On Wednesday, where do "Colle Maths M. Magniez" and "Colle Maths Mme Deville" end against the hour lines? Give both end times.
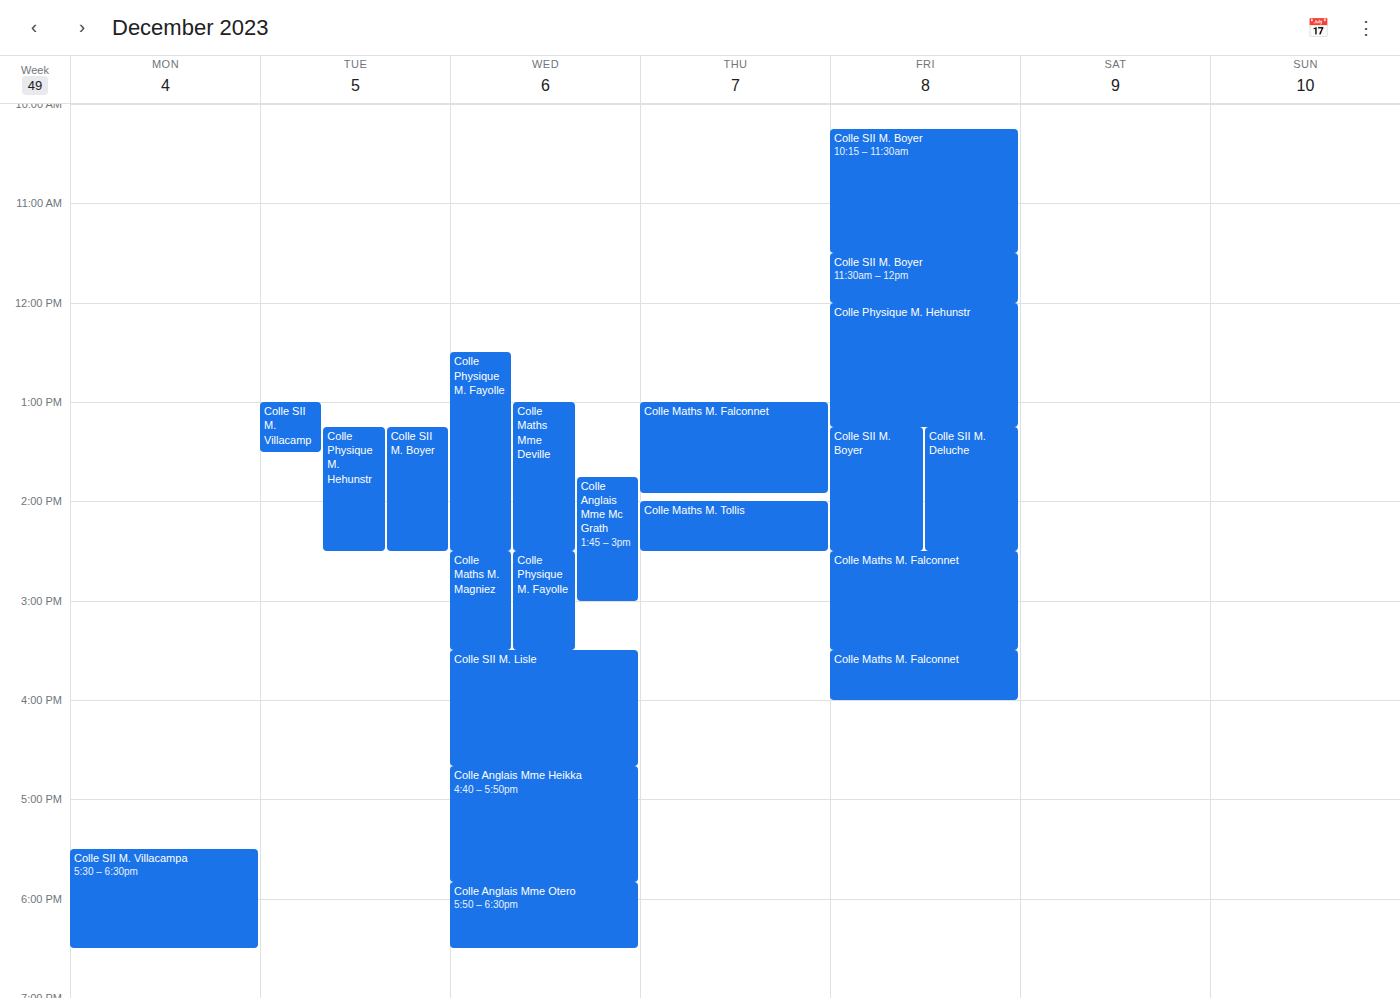
"Colle Maths M. Magniez": 3:30 PM, halfway between the 3 PM and 4 PM lines. "Colle Maths Mme Deville": 2:30 PM, halfway between the 2 PM and 3 PM lines.